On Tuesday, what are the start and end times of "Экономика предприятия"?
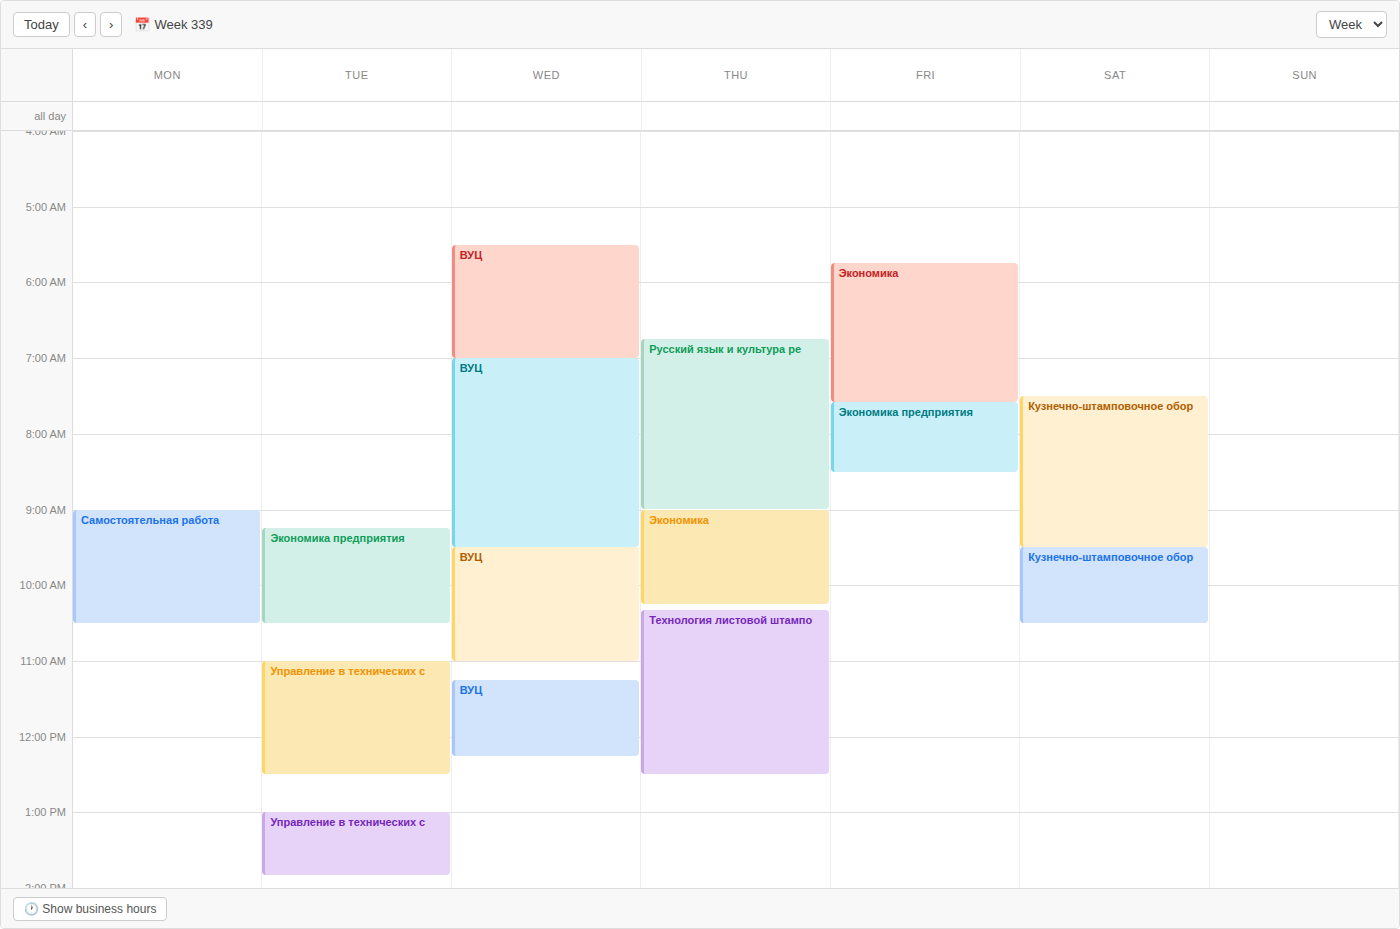
9:15 AM to 10:30 AM